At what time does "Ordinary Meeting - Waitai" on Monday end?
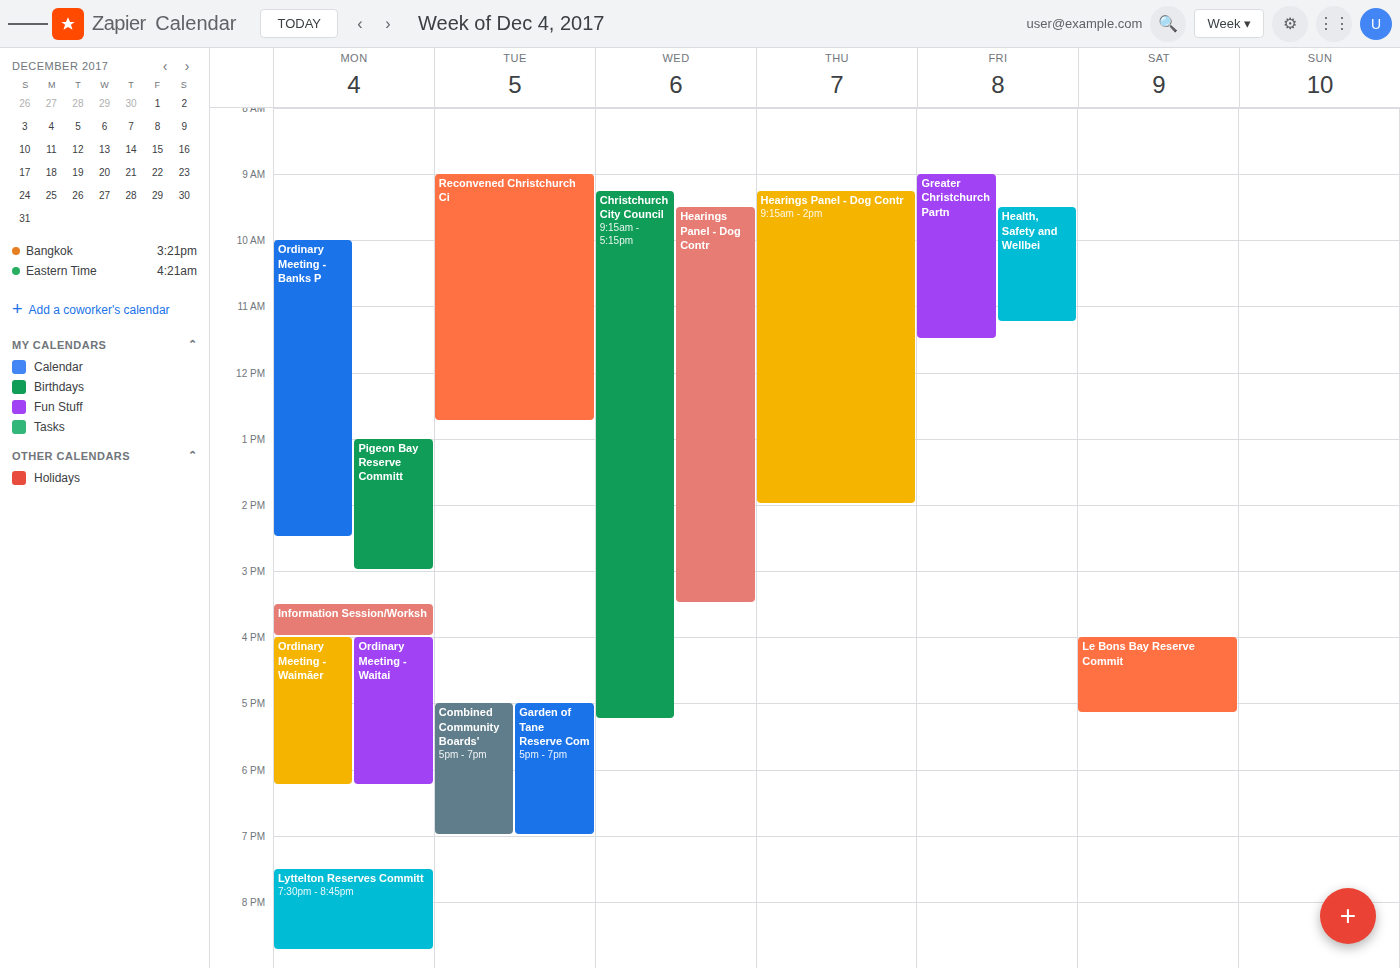
6:15 PM